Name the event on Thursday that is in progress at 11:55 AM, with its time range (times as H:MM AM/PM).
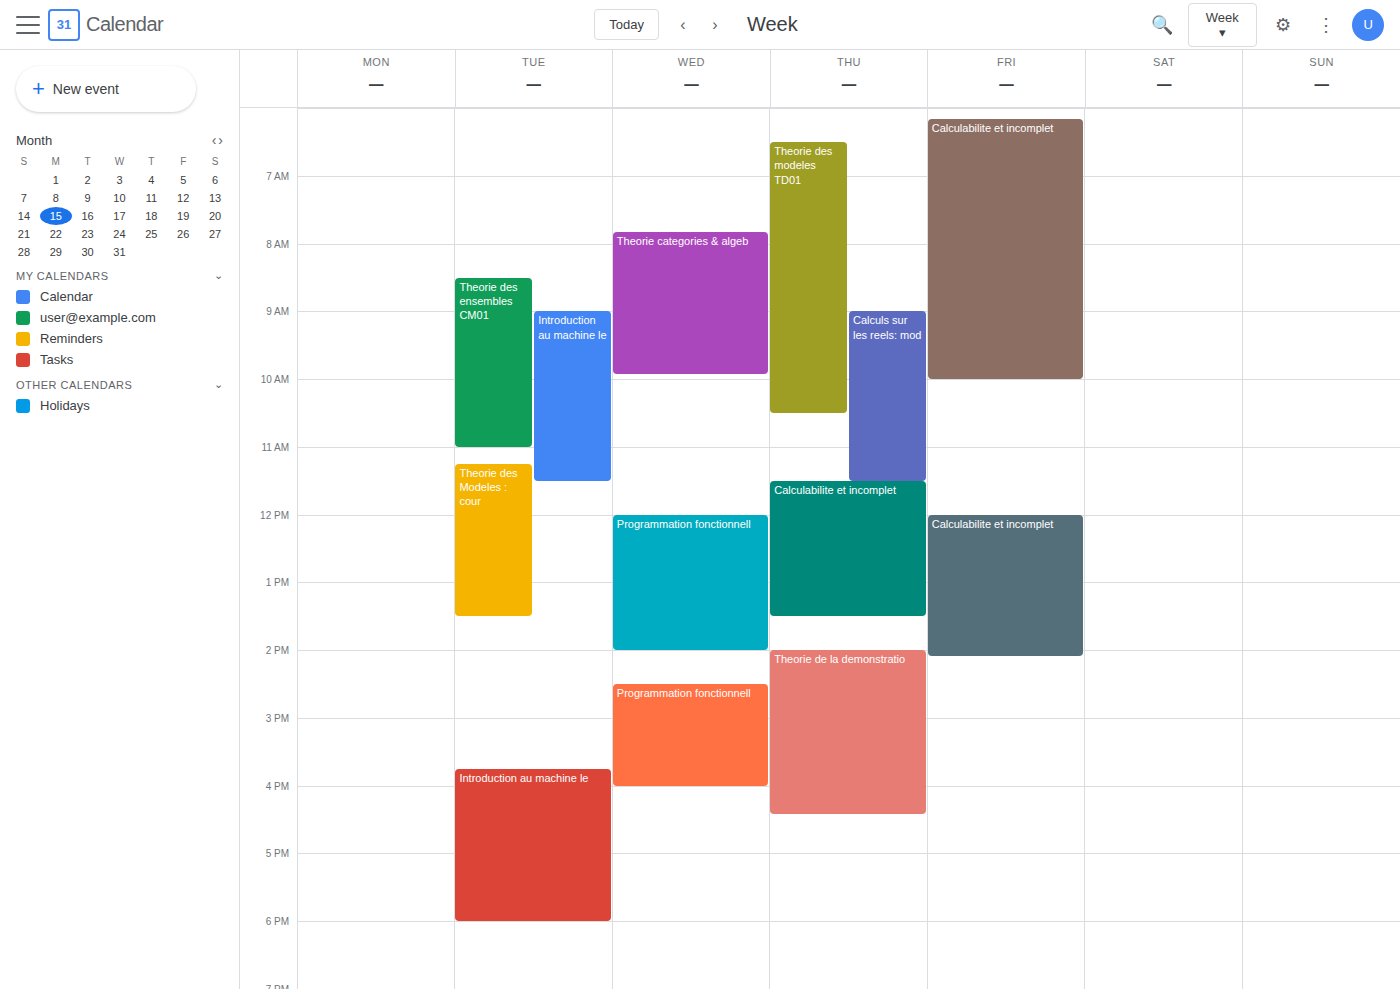
"Calculabilite et incomplet", 11:30 AM to 1:30 PM